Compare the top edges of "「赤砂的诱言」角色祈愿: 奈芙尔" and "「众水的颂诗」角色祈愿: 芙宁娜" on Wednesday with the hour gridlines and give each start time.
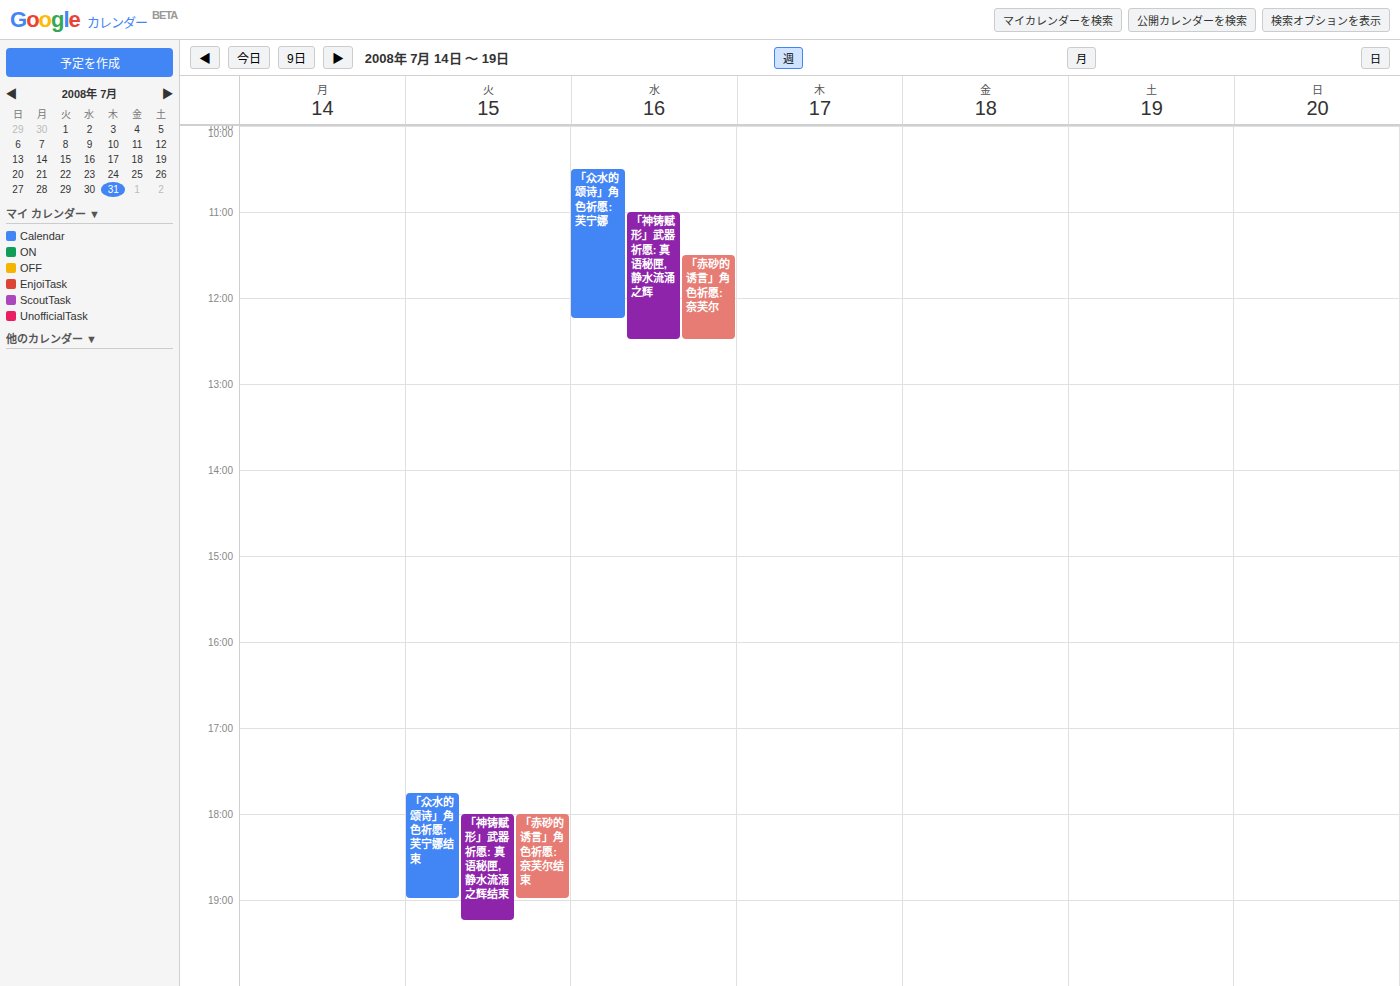
"「赤砂的诱言」角色祈愿: 奈芙尔": 11:30 AM, halfway between the 11 AM and 12 PM lines. "「众水的颂诗」角色祈愿: 芙宁娜": 10:30 AM, halfway between the 10 AM and 11 AM lines.